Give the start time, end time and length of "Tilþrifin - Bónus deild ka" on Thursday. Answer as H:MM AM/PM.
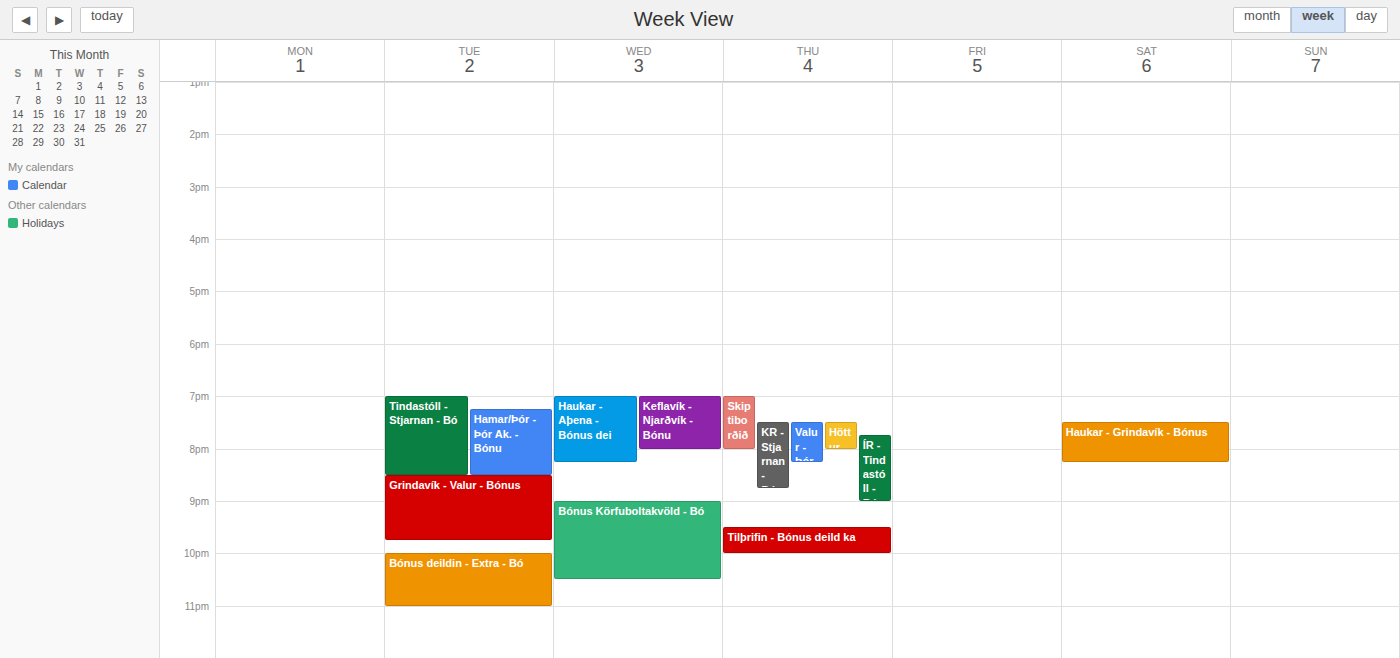
9:30 PM to 10:00 PM, 30 minutes